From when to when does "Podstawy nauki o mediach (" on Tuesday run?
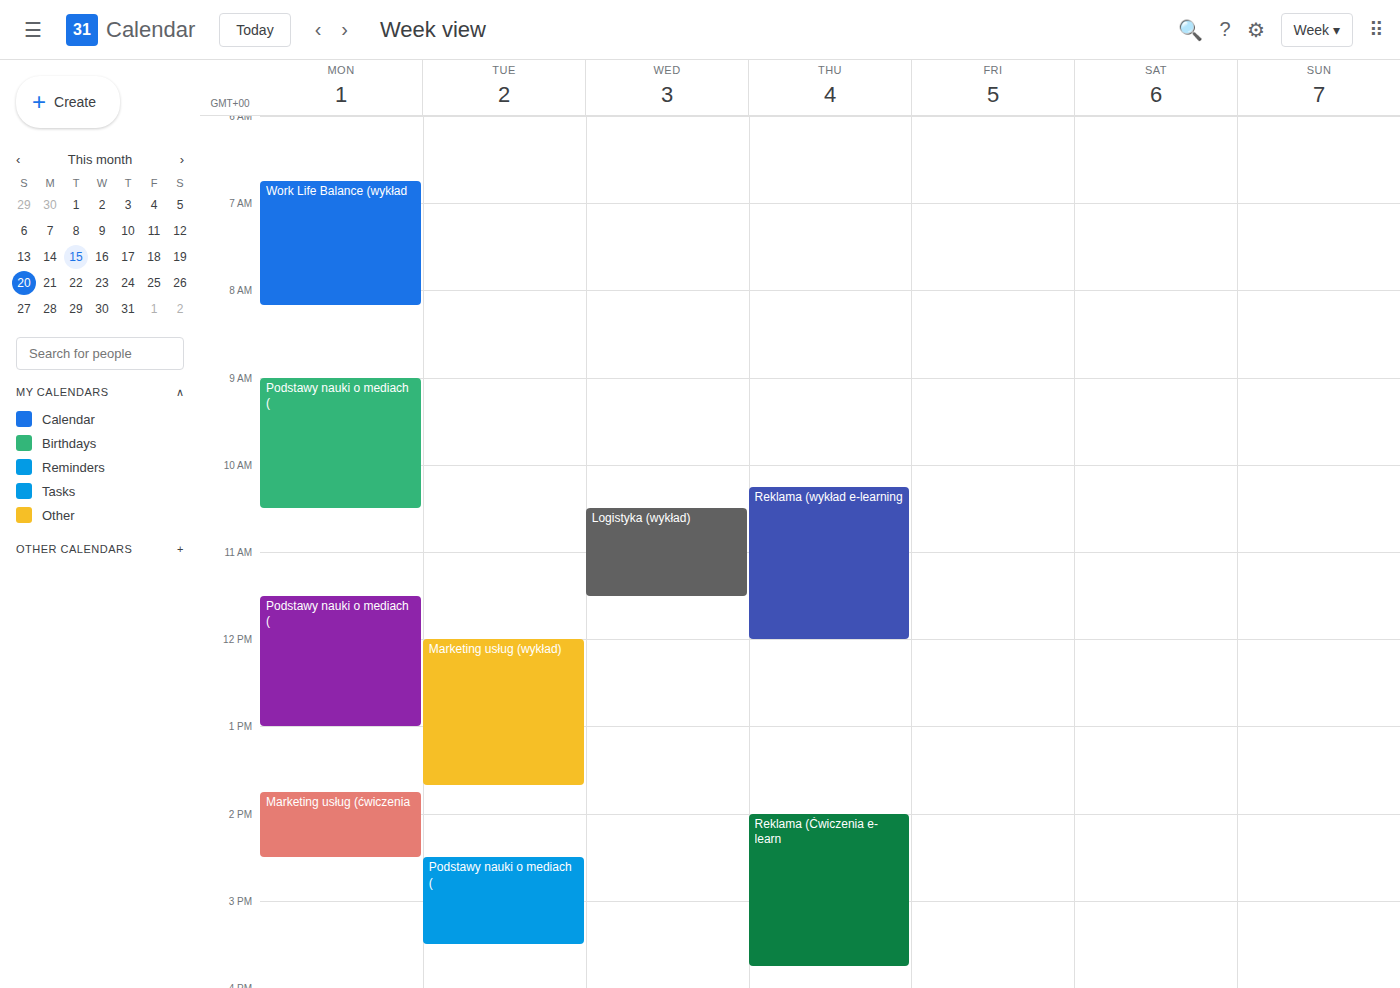
2:30 PM to 3:30 PM